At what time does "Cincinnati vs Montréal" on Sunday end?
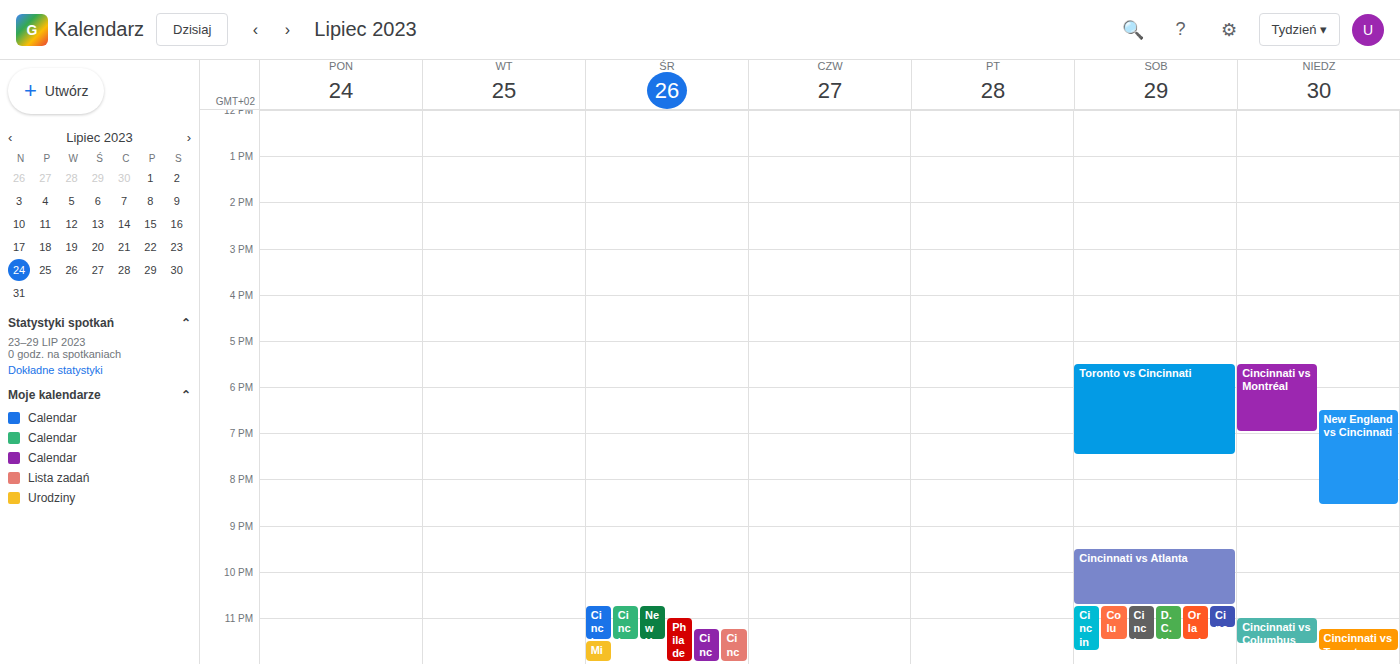
7:00 PM